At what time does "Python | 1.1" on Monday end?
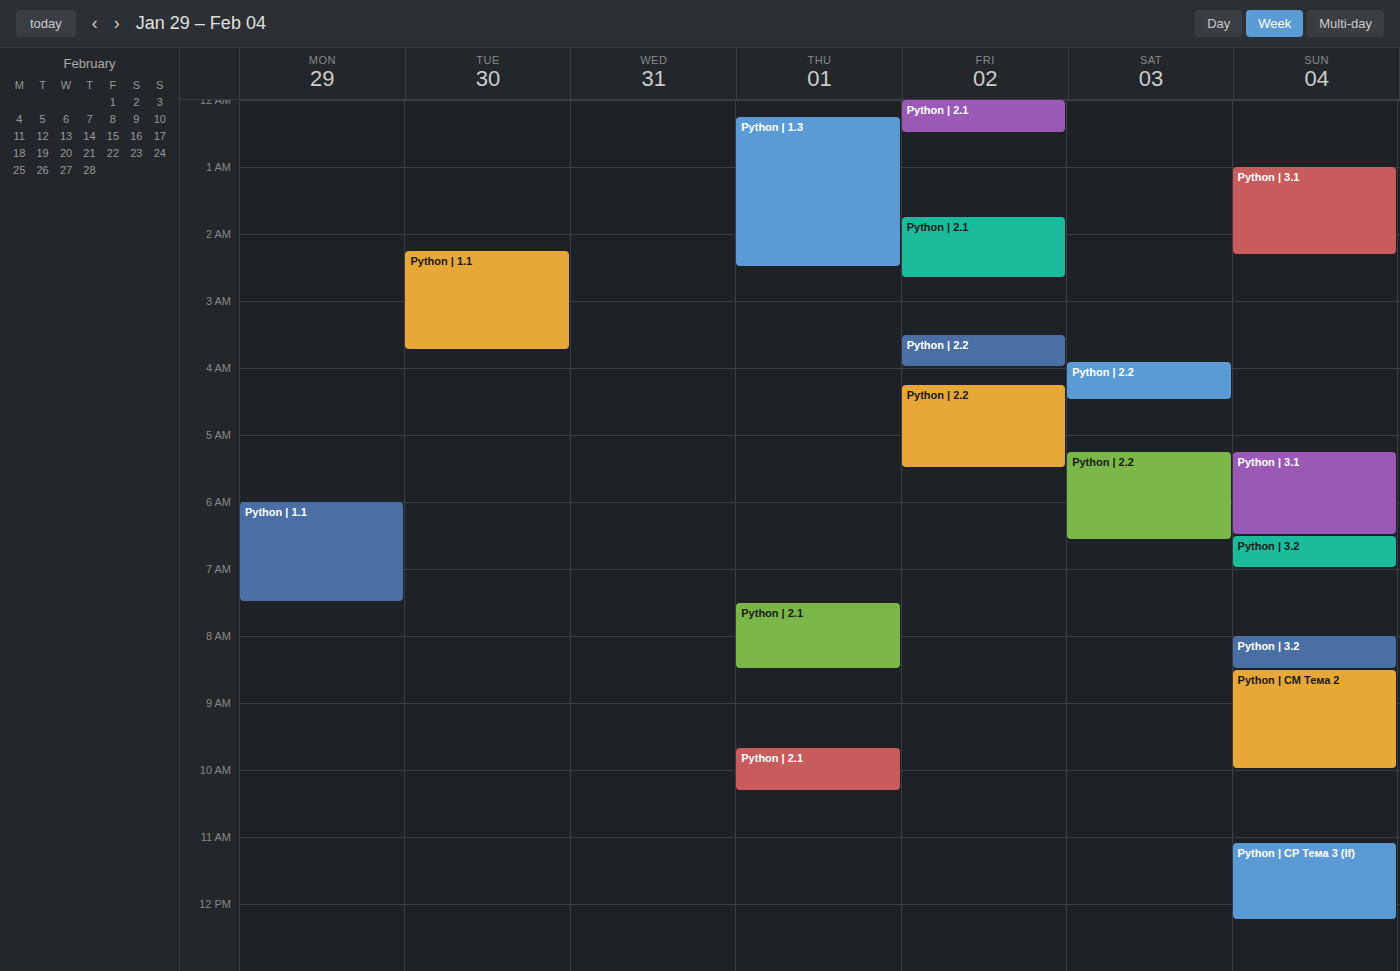
7:30 AM